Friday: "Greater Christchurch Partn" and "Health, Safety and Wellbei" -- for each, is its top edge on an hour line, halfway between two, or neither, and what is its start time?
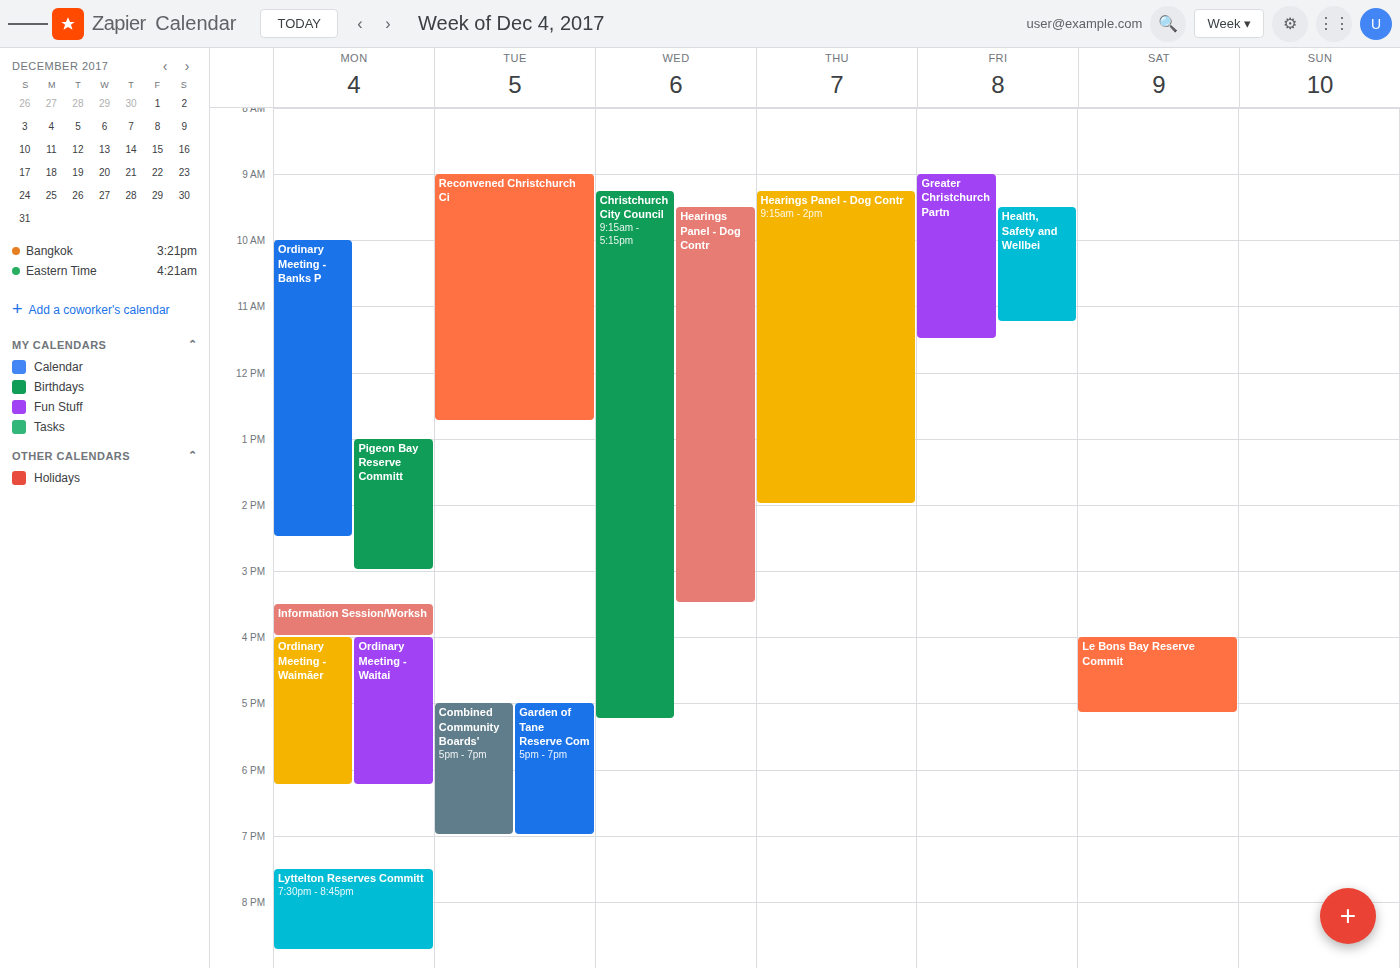
"Greater Christchurch Partn": 9:00 AM, exactly on the 9 AM line. "Health, Safety and Wellbei": 9:30 AM, halfway between the 9 AM and 10 AM lines.